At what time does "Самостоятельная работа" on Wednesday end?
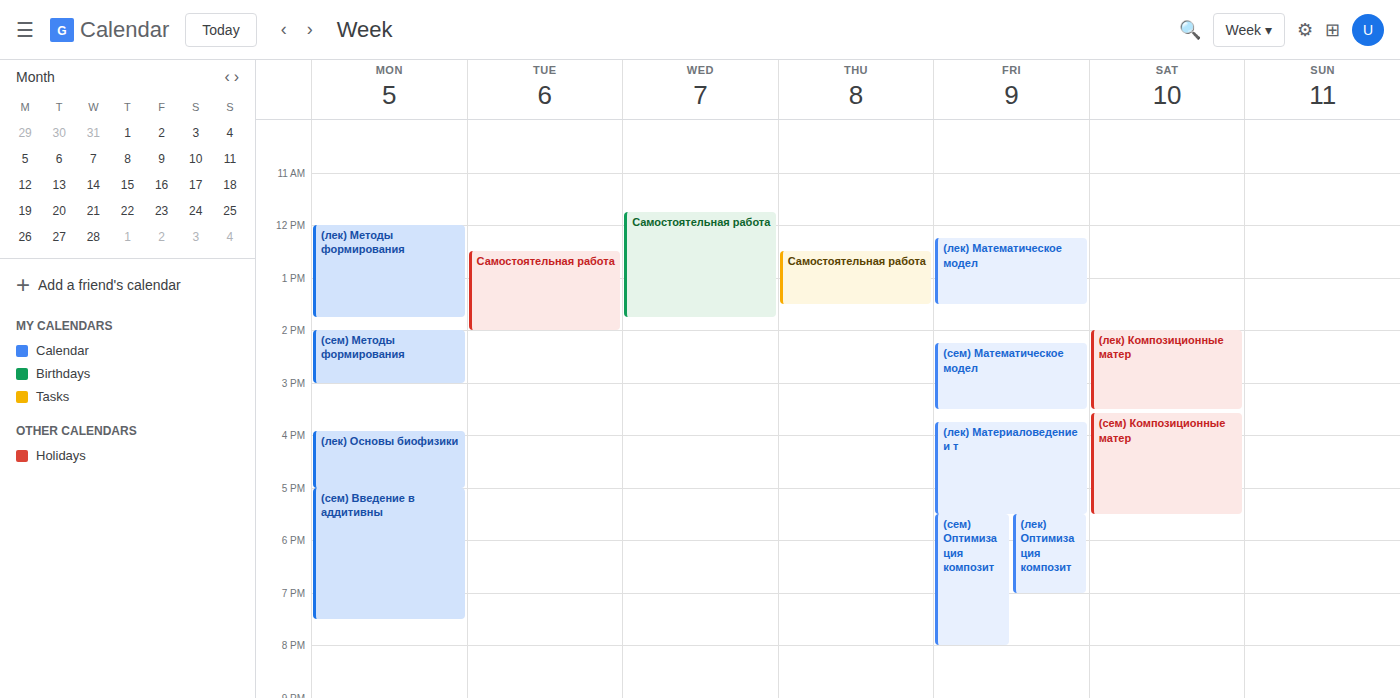
1:45 PM